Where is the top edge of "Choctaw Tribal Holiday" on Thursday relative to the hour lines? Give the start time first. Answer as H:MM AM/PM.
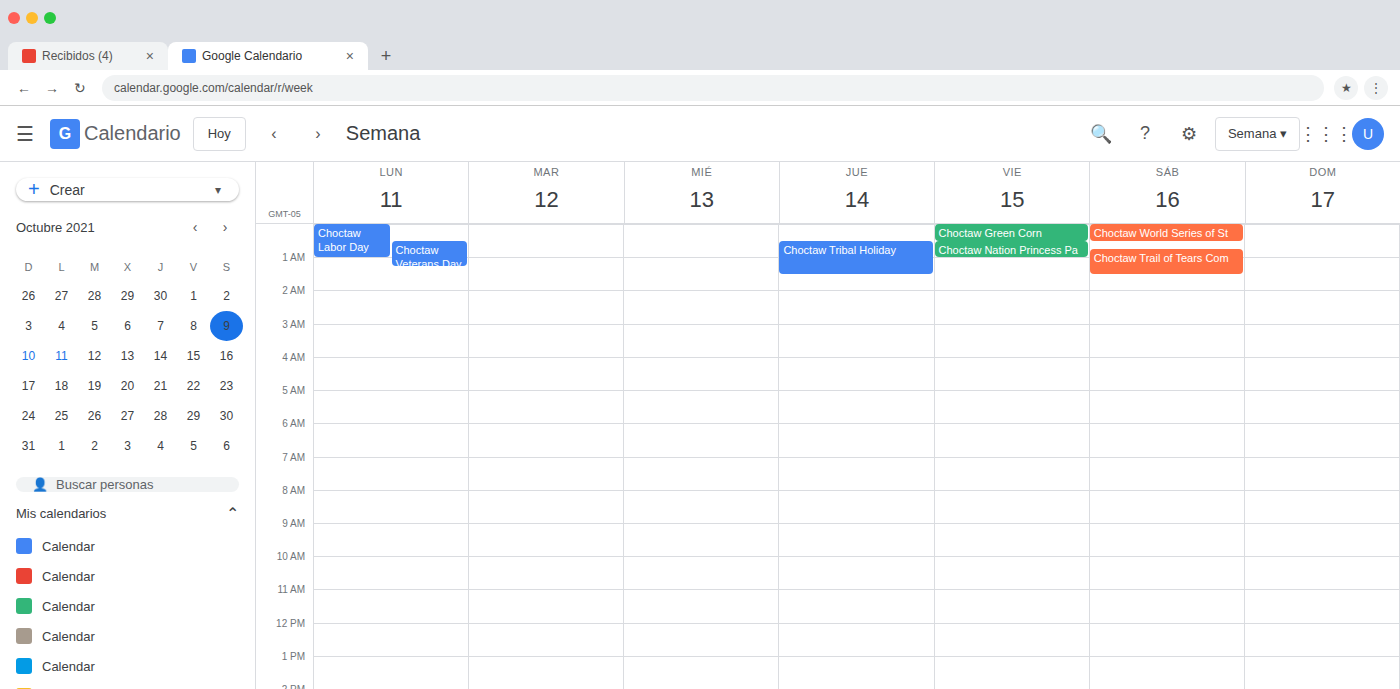
12:30 AM -- halfway between the 12 AM and 1 AM lines.